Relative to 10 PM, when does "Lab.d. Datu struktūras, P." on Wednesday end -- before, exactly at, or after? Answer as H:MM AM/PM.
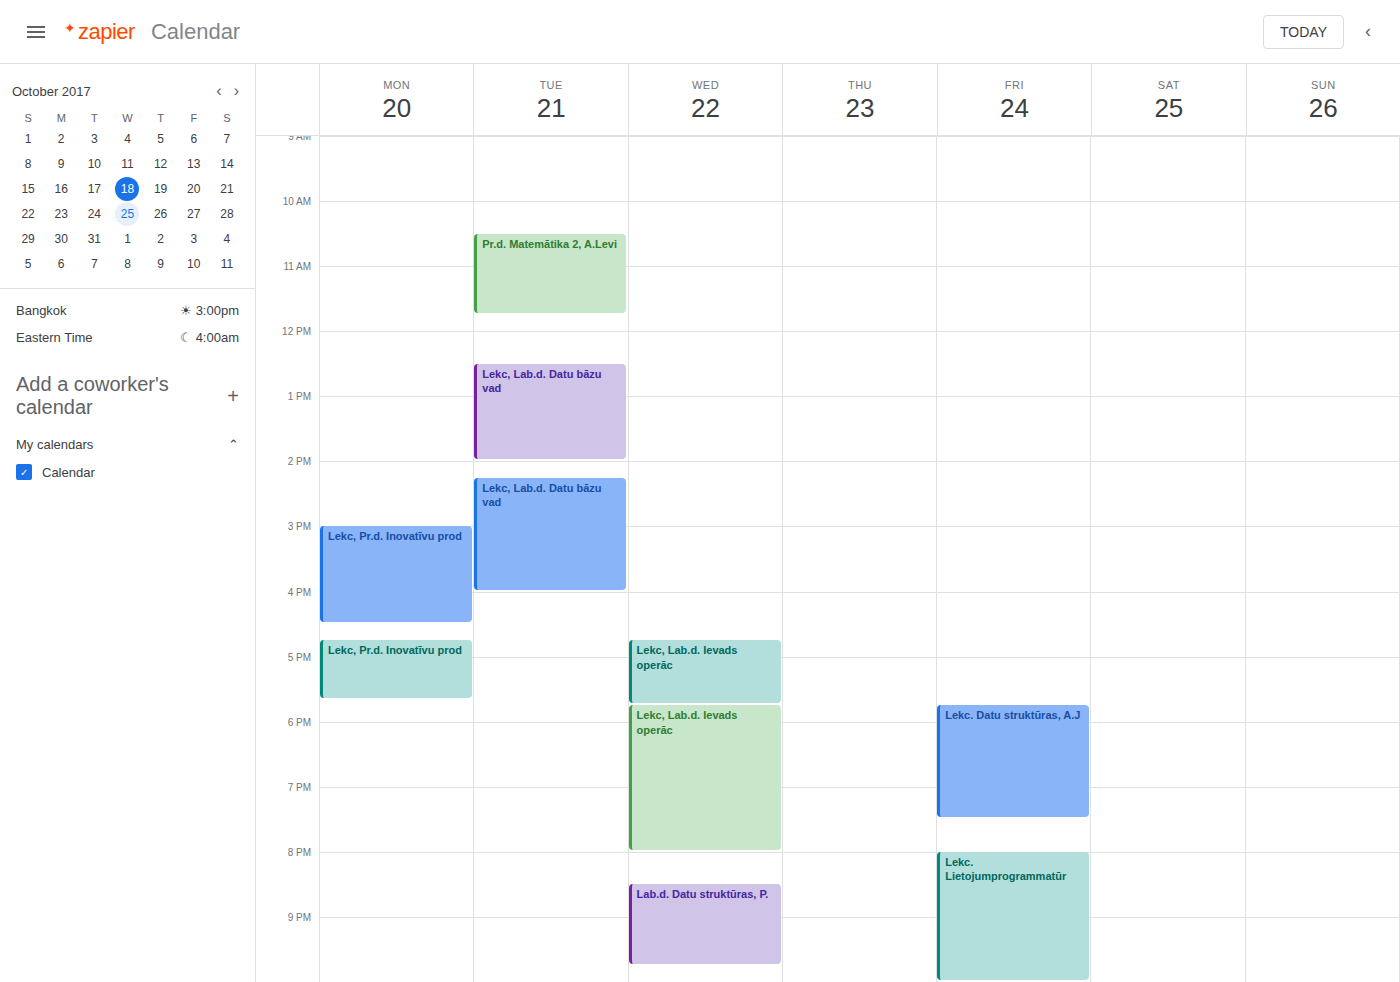
9:45 PM -- before 10 PM, 15 minutes above the 10 PM line.